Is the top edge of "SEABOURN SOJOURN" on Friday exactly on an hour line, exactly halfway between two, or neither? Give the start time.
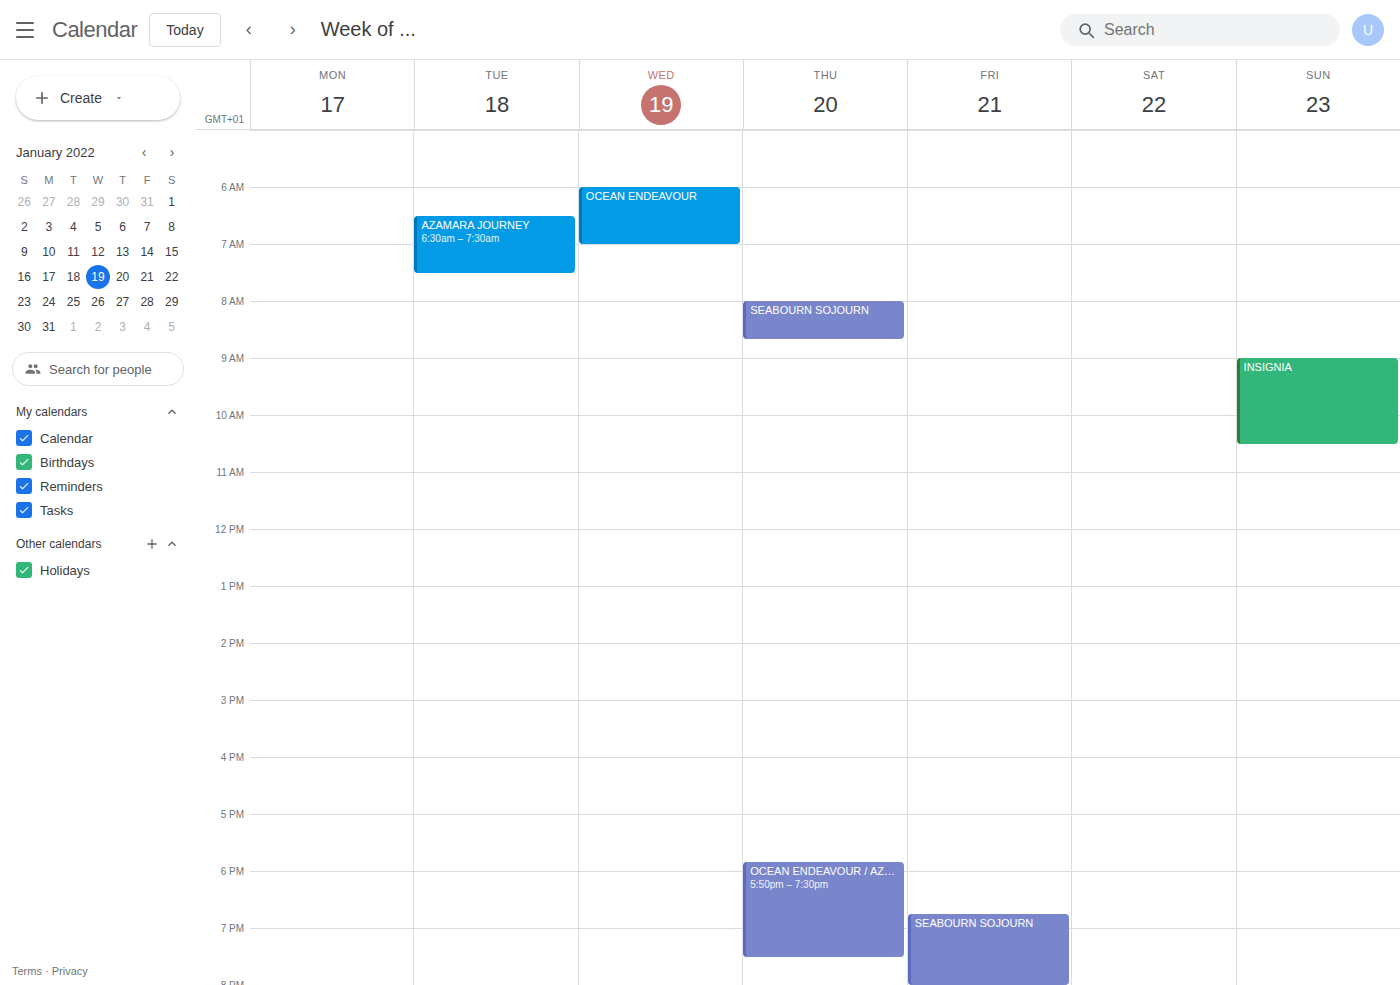
6:45 PM -- neither: three quarters of the way from the 6 PM line to the 7 PM line.